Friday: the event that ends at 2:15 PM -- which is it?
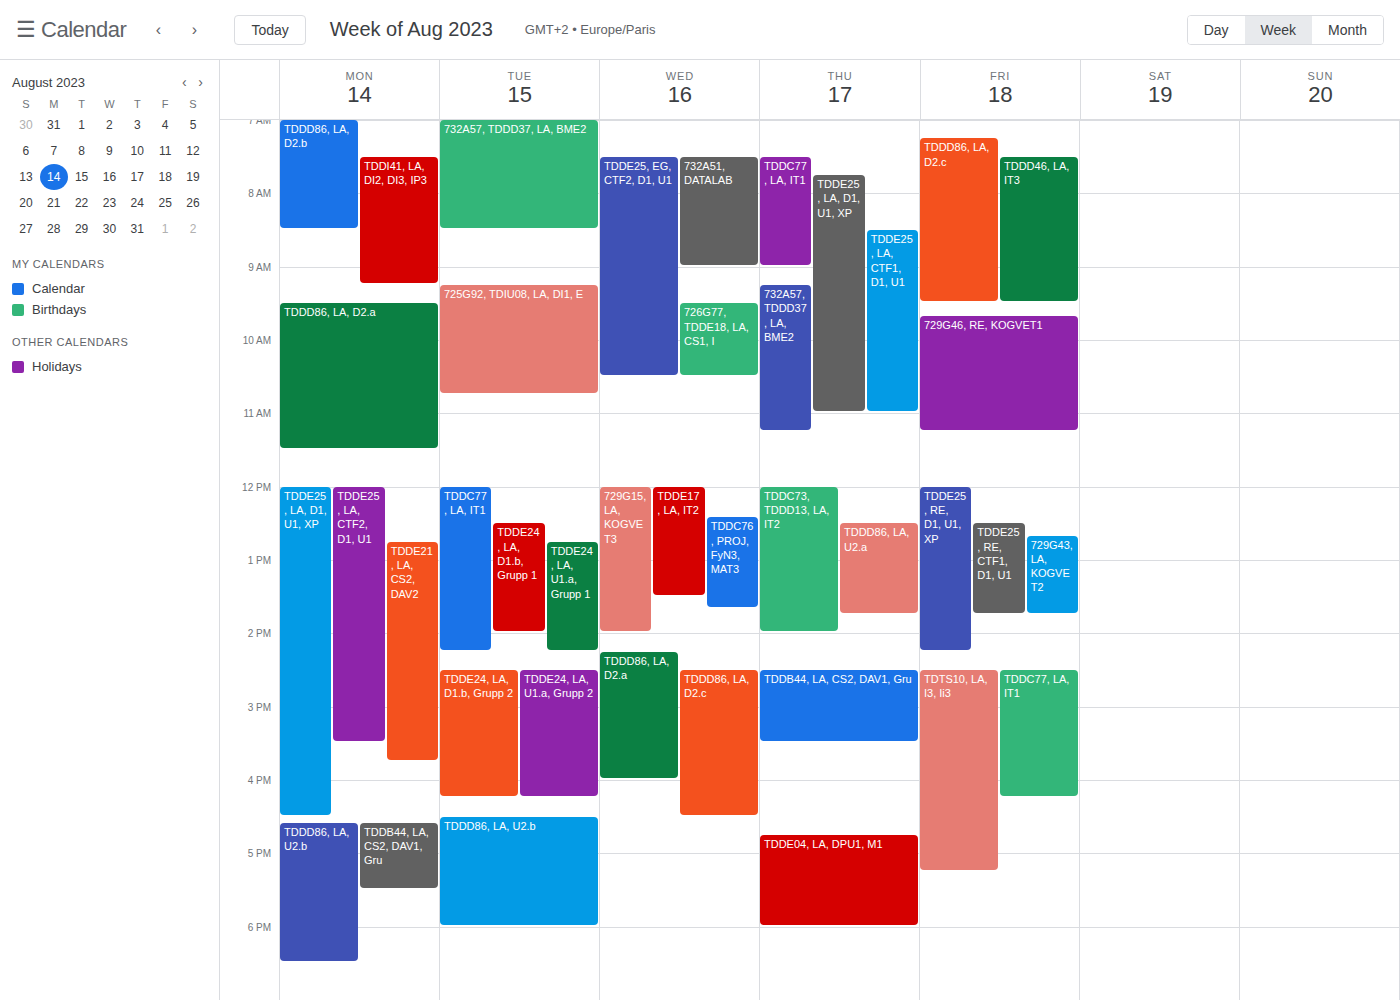
"TDDE25, RE, D1, U1, XP"